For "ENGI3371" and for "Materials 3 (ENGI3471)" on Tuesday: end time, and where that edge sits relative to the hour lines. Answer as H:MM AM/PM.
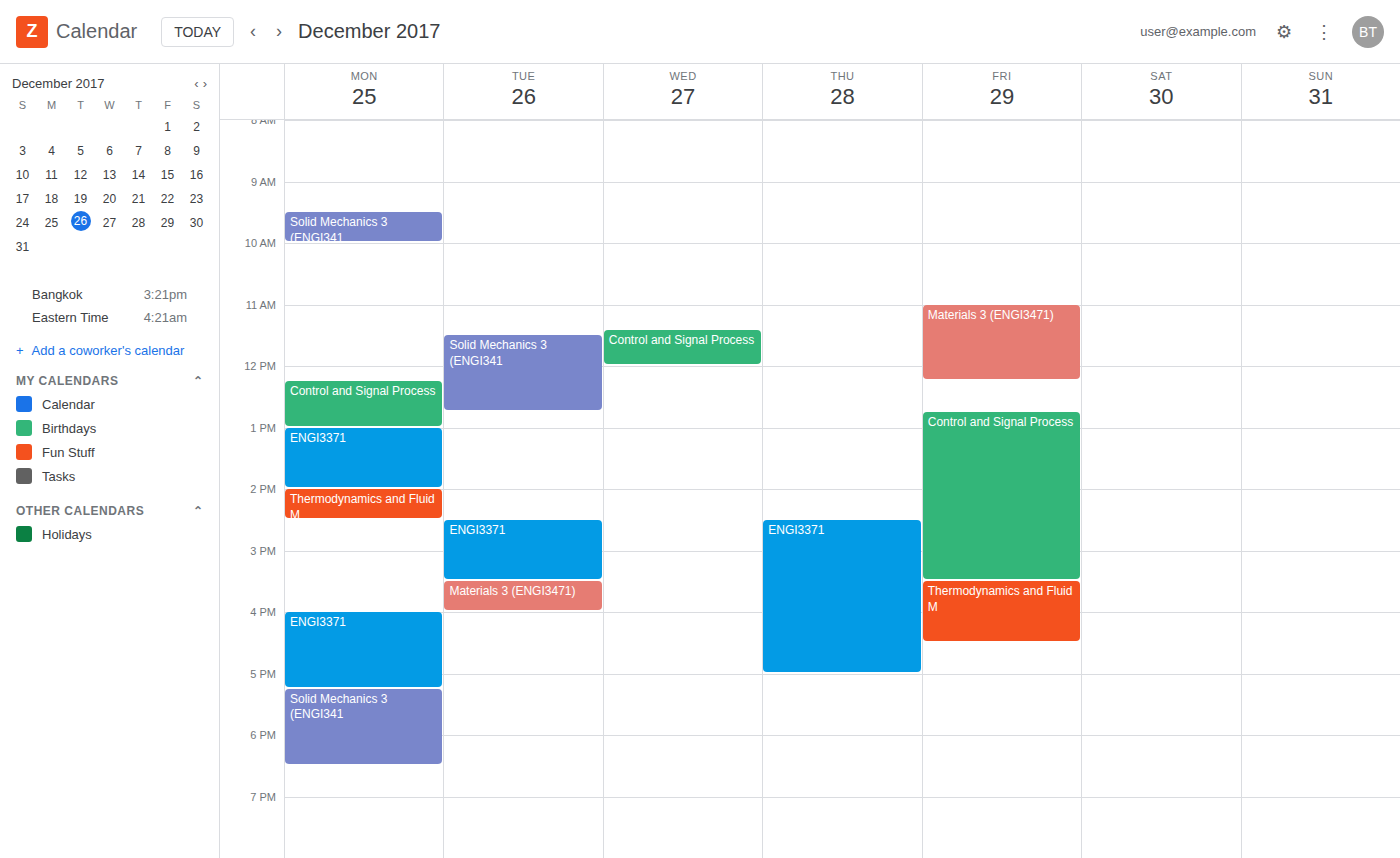
"ENGI3371": 3:30 PM, halfway between the 3 PM and 4 PM lines. "Materials 3 (ENGI3471)": 4:00 PM, exactly on the 4 PM line.